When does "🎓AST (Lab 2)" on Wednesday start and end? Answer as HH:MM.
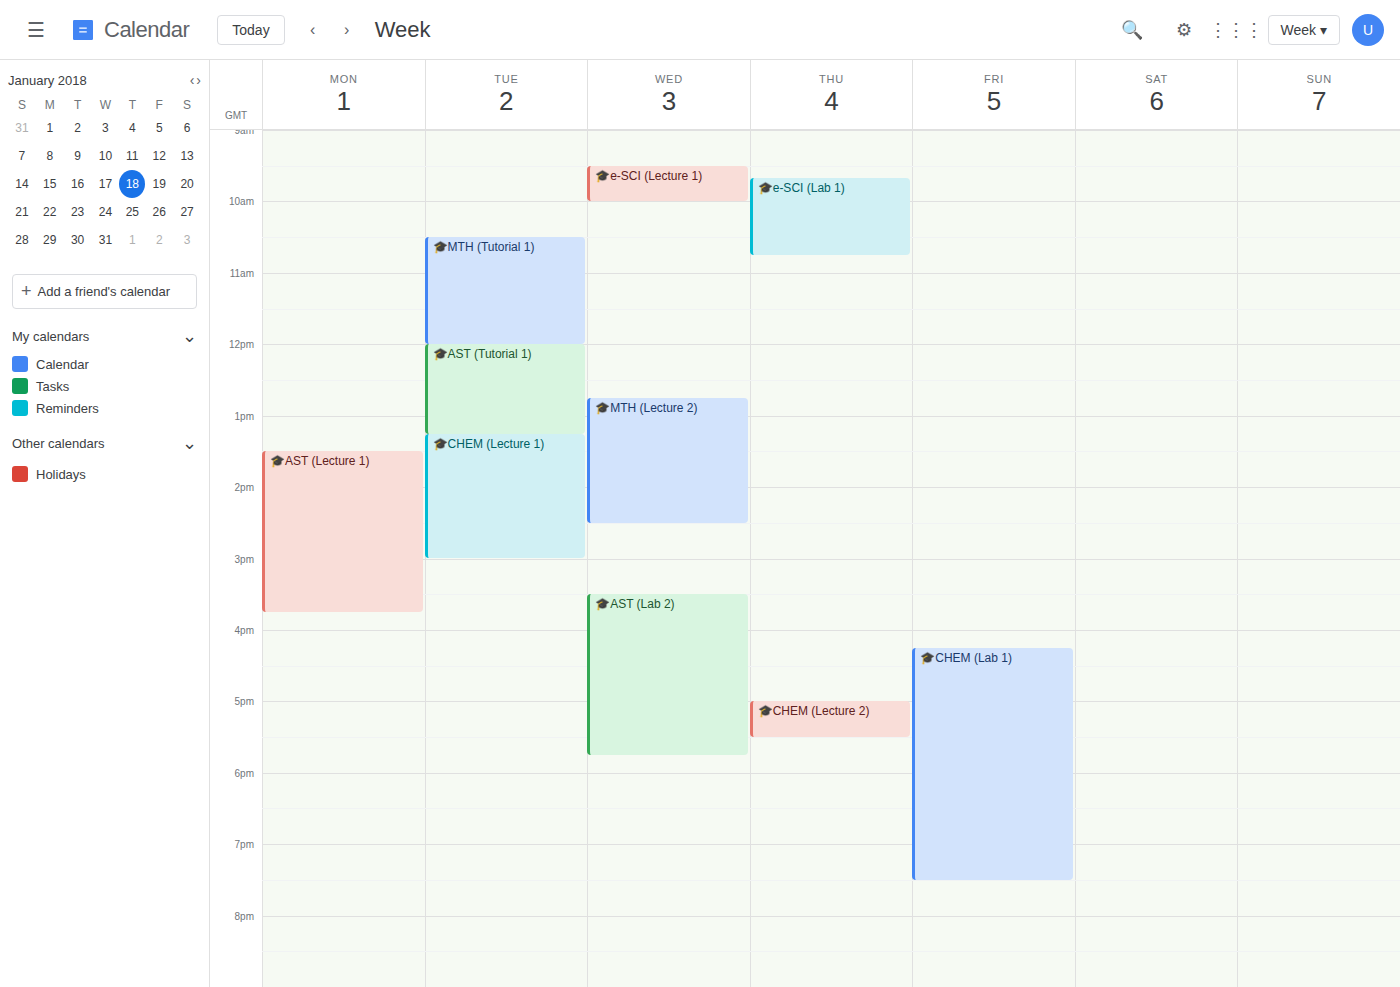
15:30 to 17:45